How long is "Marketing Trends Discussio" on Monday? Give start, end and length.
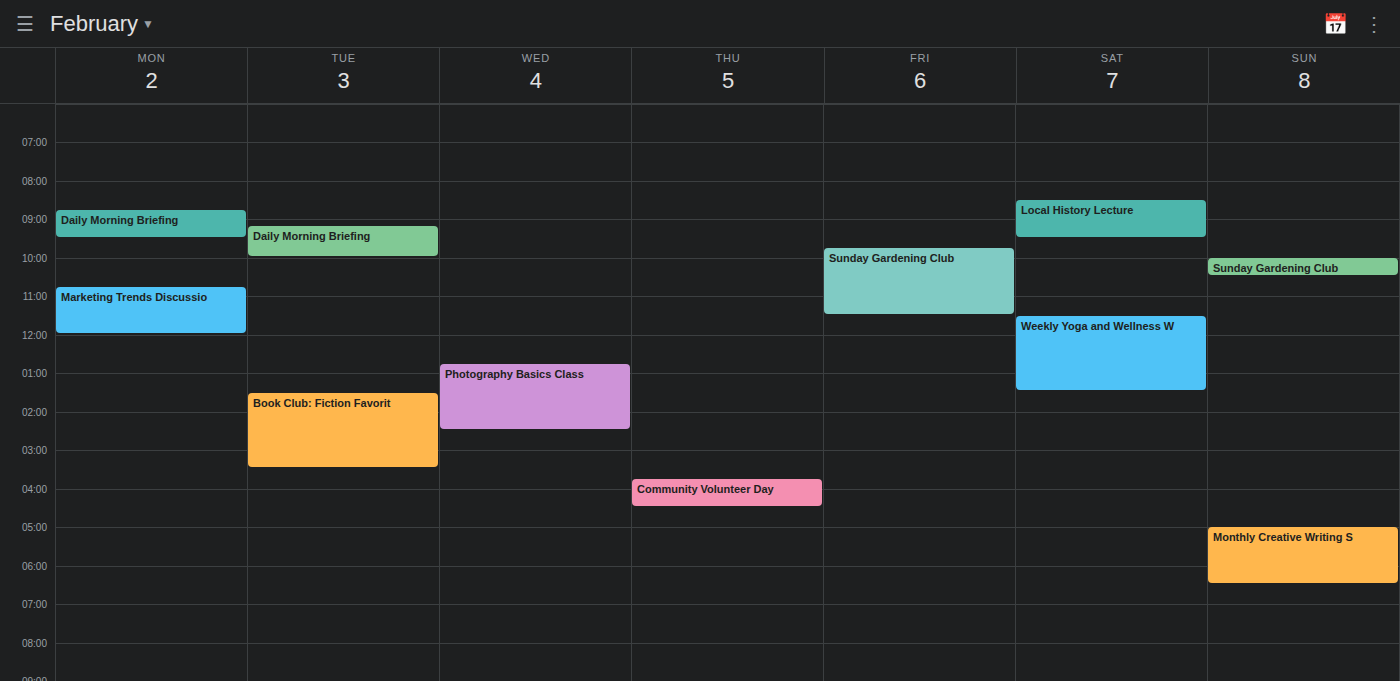
10:45 AM to 12:00 PM, 1 hour 15 minutes